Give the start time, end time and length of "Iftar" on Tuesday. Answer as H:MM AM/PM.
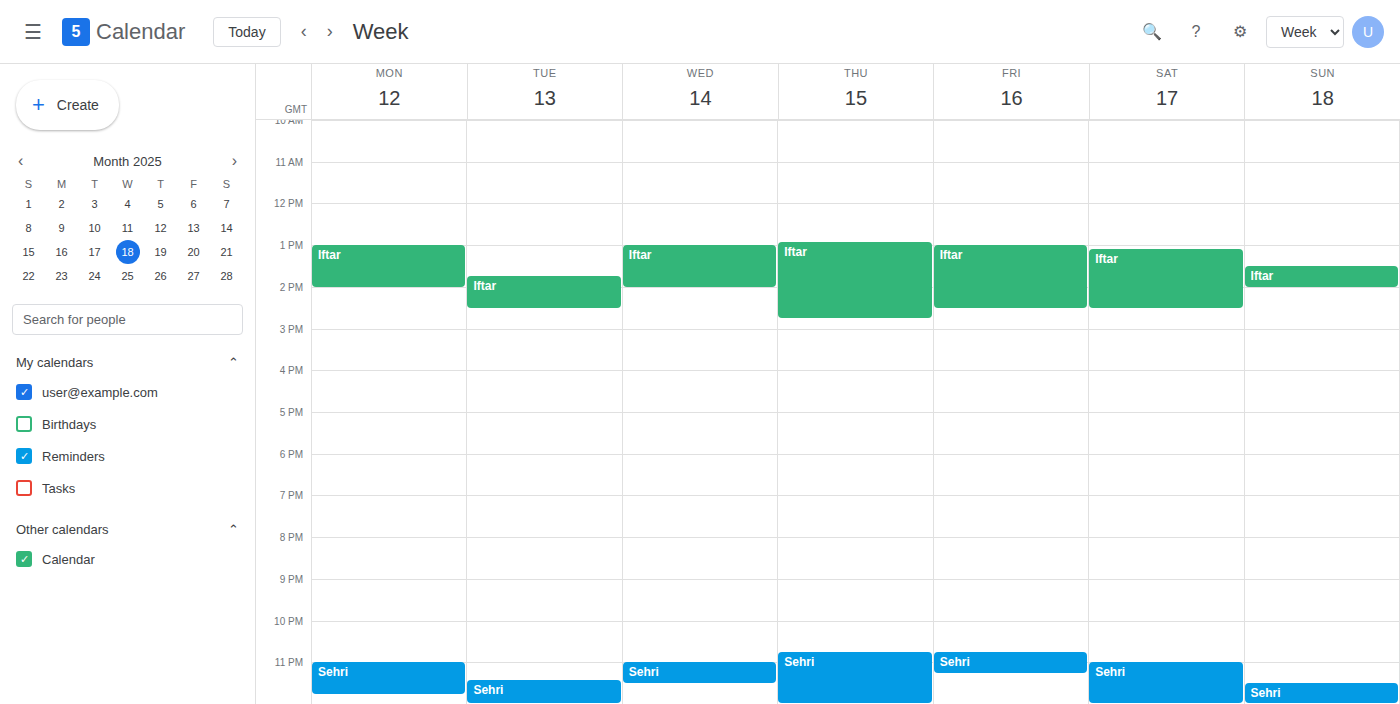
1:45 PM to 2:30 PM, 45 minutes